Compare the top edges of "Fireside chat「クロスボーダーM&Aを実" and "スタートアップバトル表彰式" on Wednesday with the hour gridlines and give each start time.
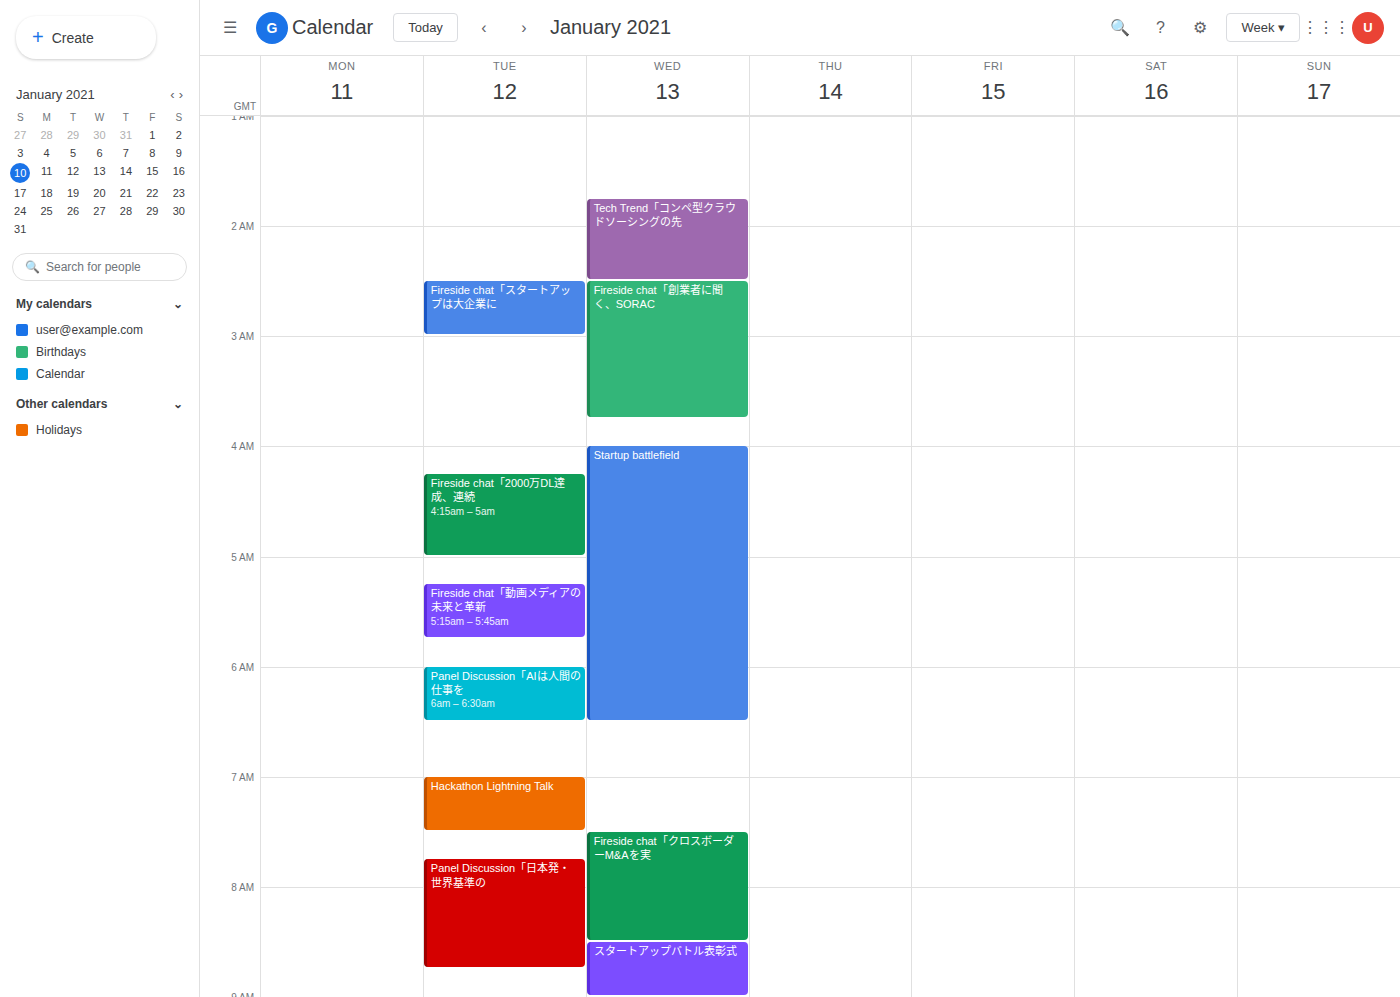
"Fireside chat「クロスボーダーM&Aを実": 7:30 AM, halfway between the 7 AM and 8 AM lines. "スタートアップバトル表彰式": 8:30 AM, halfway between the 8 AM and 9 AM lines.